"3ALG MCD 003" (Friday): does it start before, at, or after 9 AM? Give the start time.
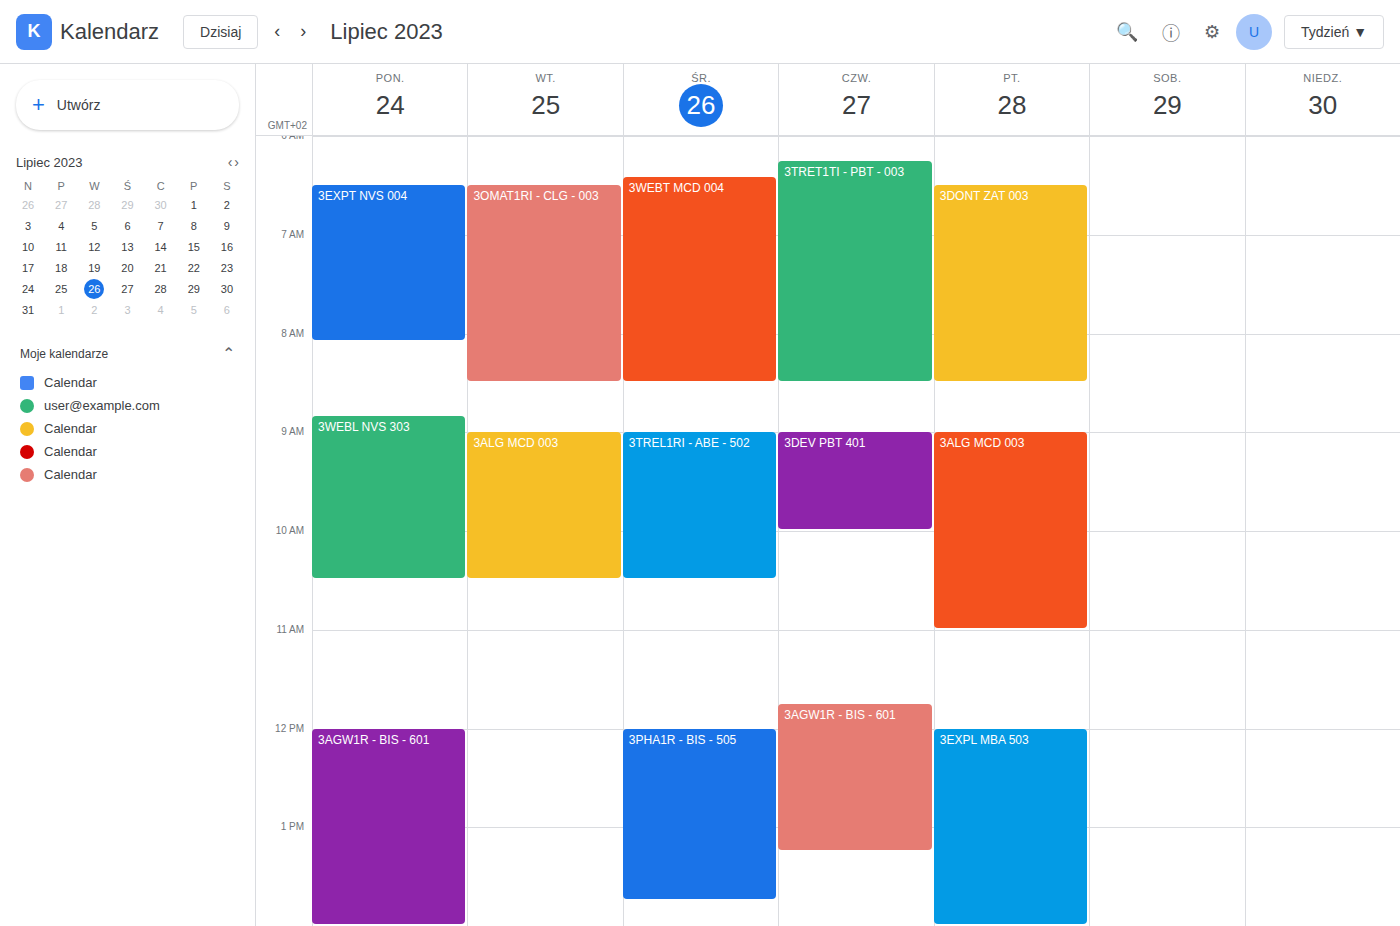
9:00 AM -- exactly at 9 AM, on the 9 AM line.